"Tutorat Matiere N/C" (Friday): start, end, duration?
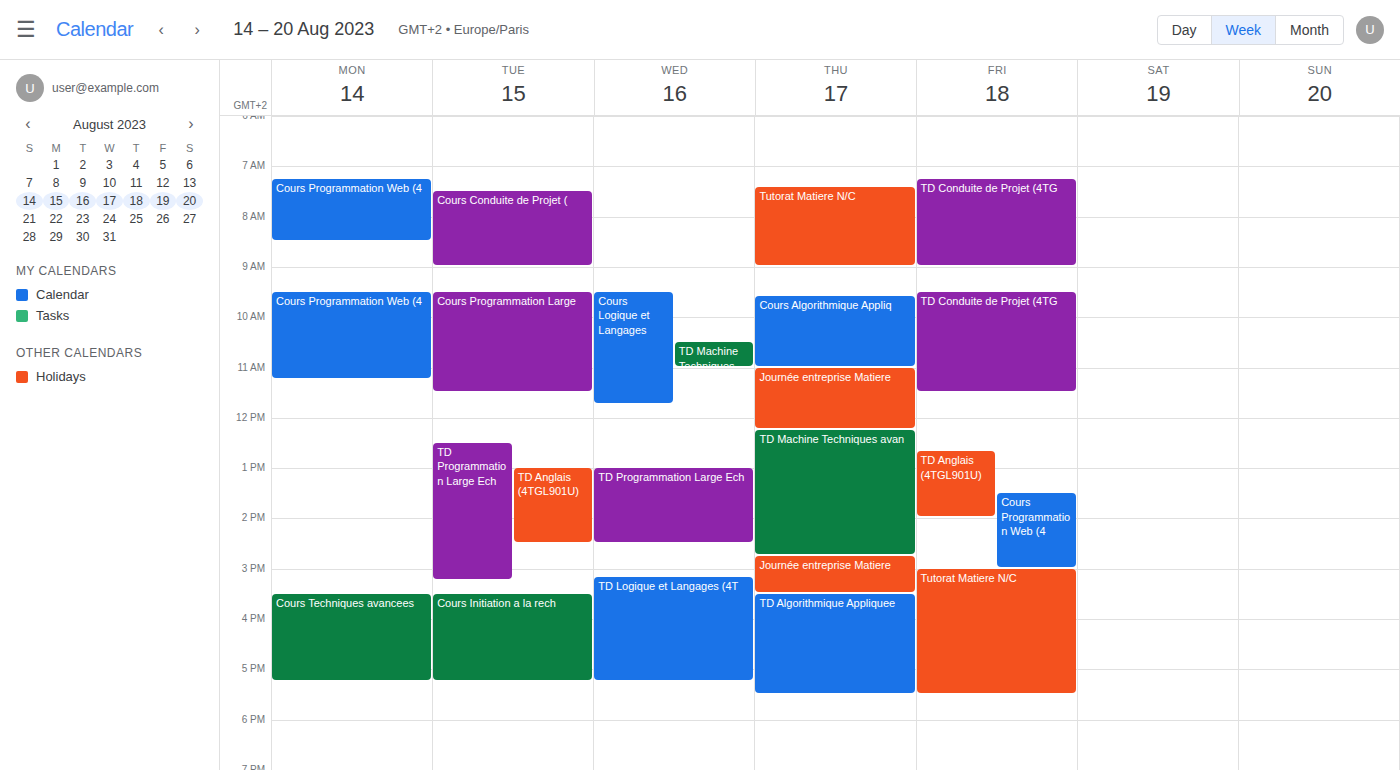
3:00 PM to 5:30 PM, 2 hours 30 minutes